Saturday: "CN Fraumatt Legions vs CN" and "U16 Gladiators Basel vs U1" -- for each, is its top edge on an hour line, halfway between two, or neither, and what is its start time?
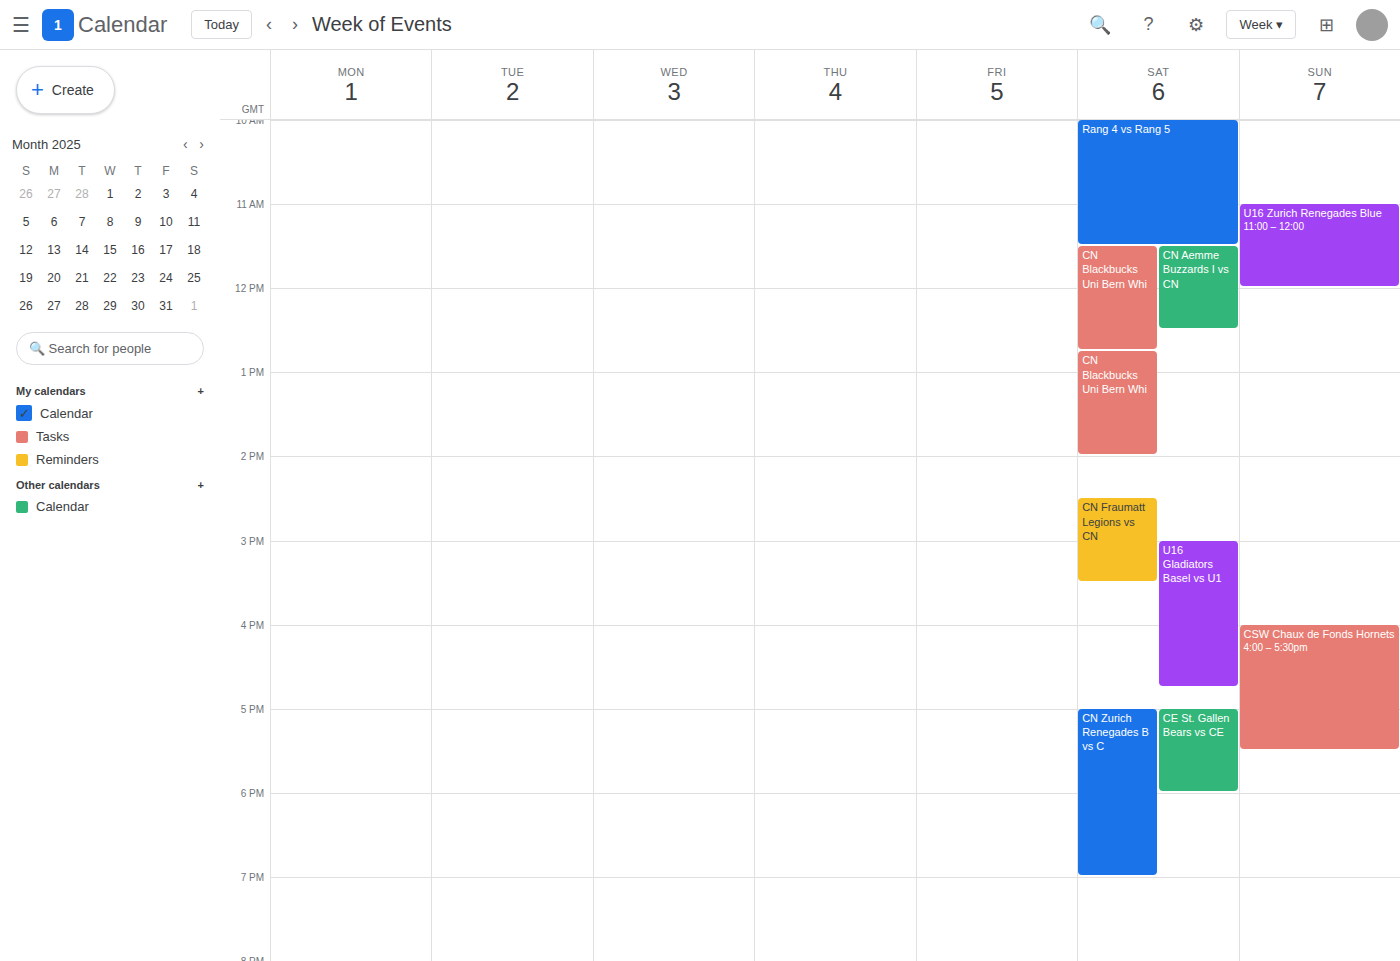
"CN Fraumatt Legions vs CN": 14:30, halfway between the 14:00 and 15:00 lines. "U16 Gladiators Basel vs U1": 15:00, exactly on the 15:00 line.